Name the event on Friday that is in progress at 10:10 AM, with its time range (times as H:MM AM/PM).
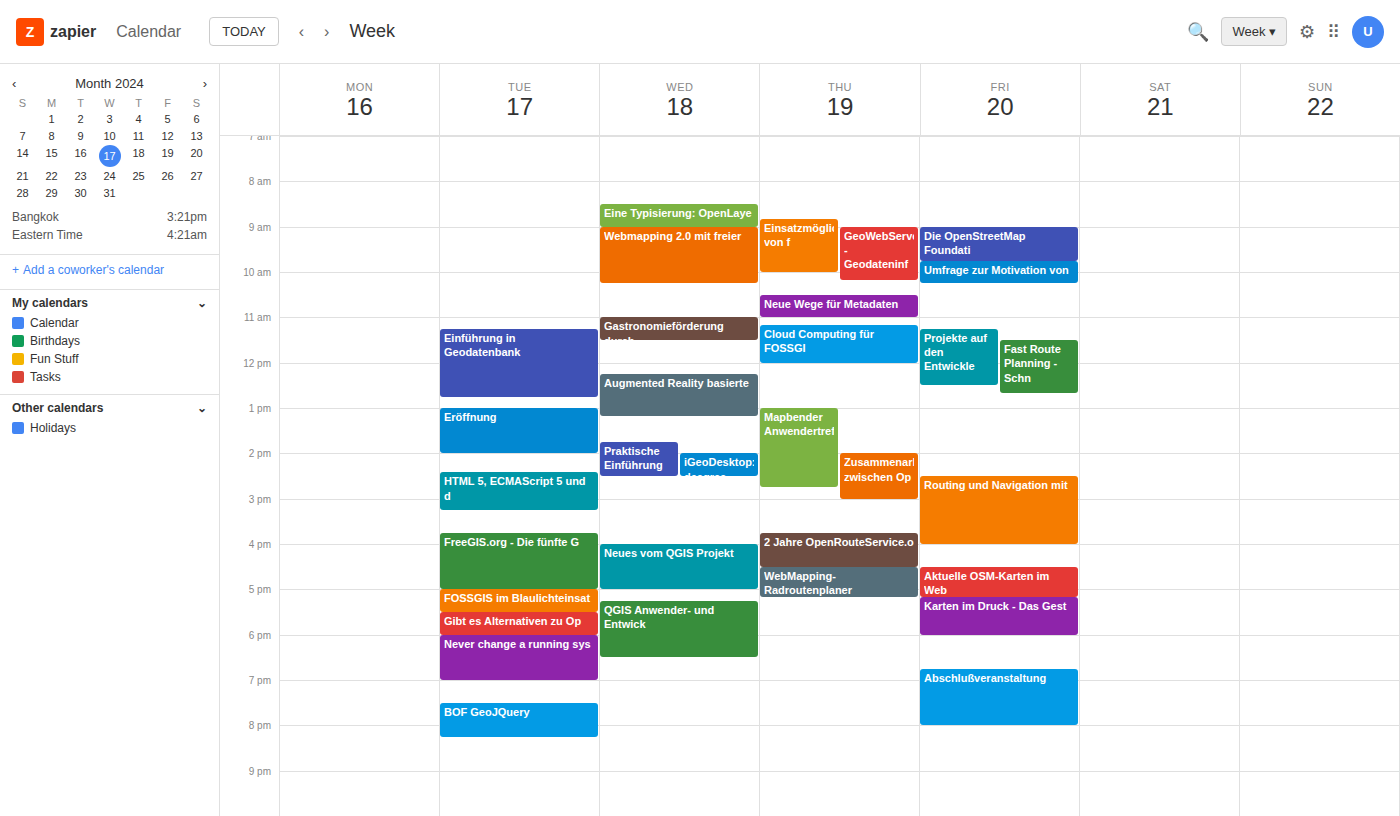
"Umfrage zur Motivation von", 9:45 AM to 10:15 AM